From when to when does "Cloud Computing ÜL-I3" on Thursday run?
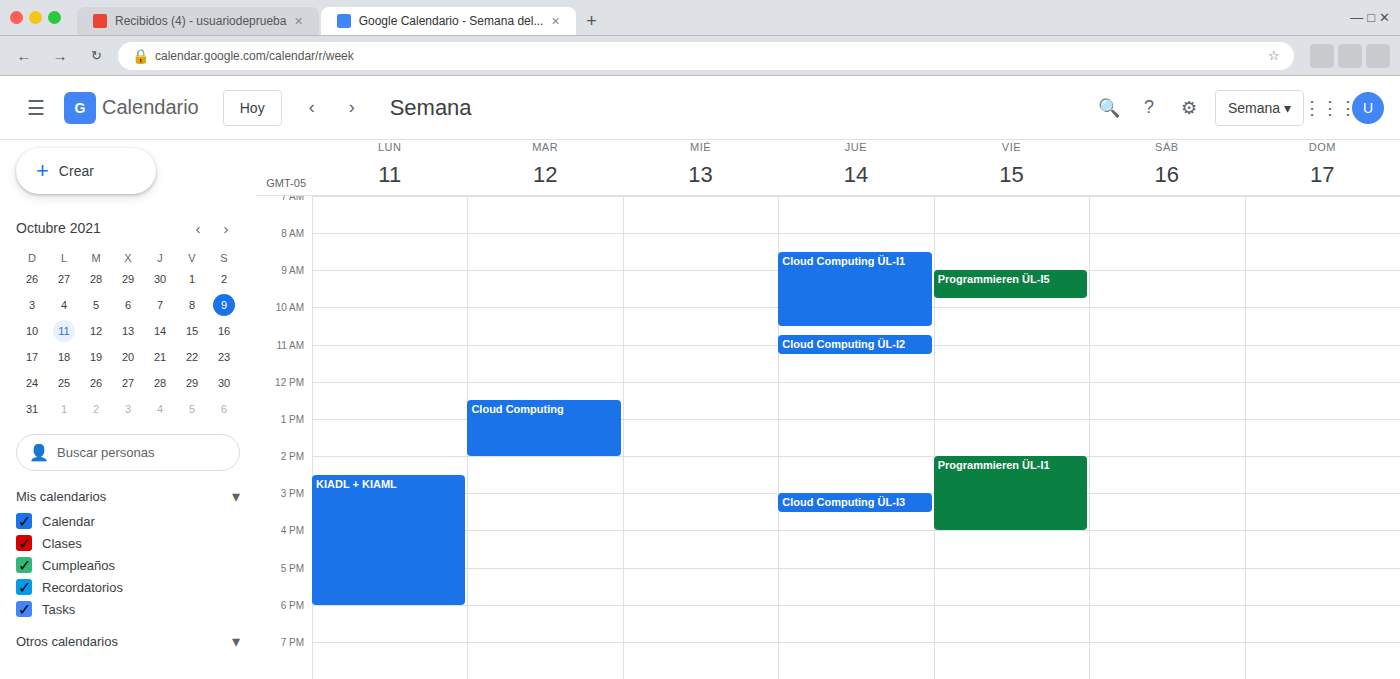
3:00 PM to 3:30 PM